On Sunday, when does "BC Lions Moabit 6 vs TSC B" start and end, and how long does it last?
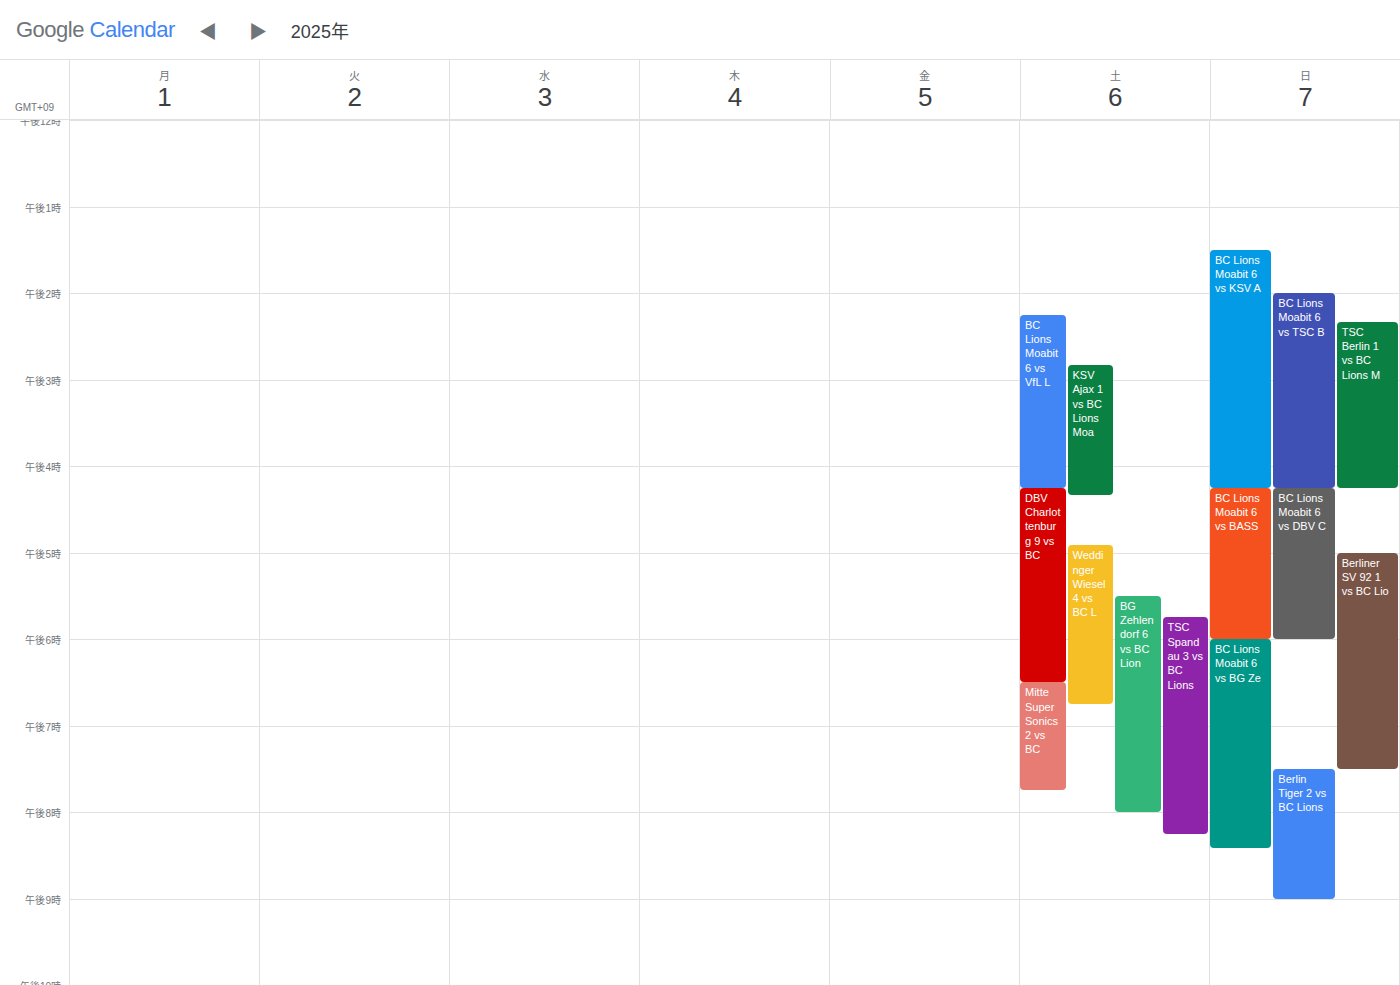
14:00 to 16:15, 2 hours 15 minutes